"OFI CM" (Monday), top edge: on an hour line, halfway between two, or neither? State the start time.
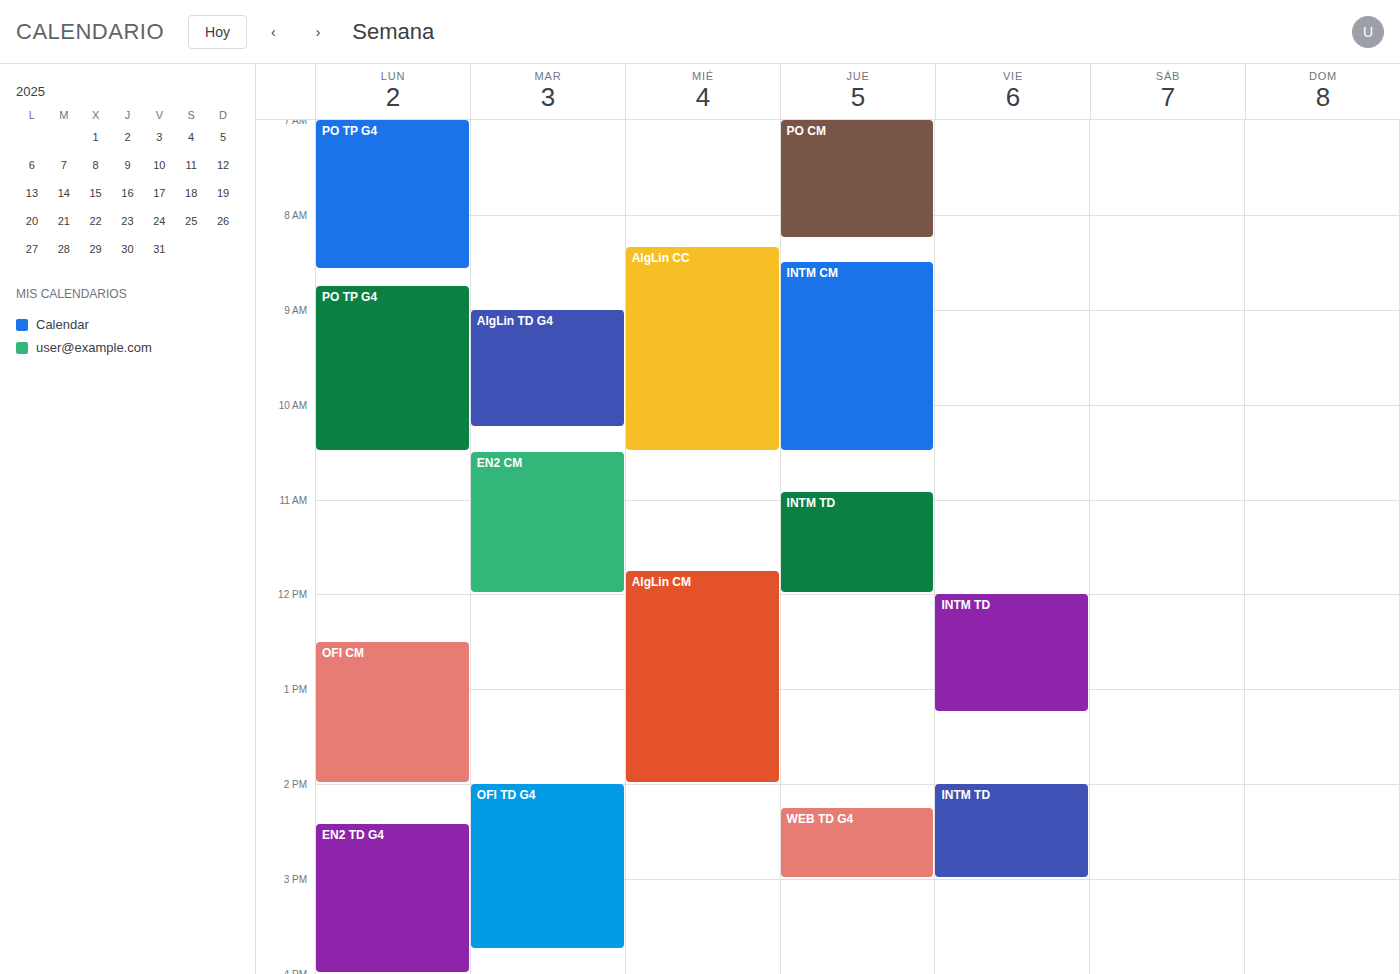
12:30 PM -- halfway between the 12 PM and 1 PM lines.